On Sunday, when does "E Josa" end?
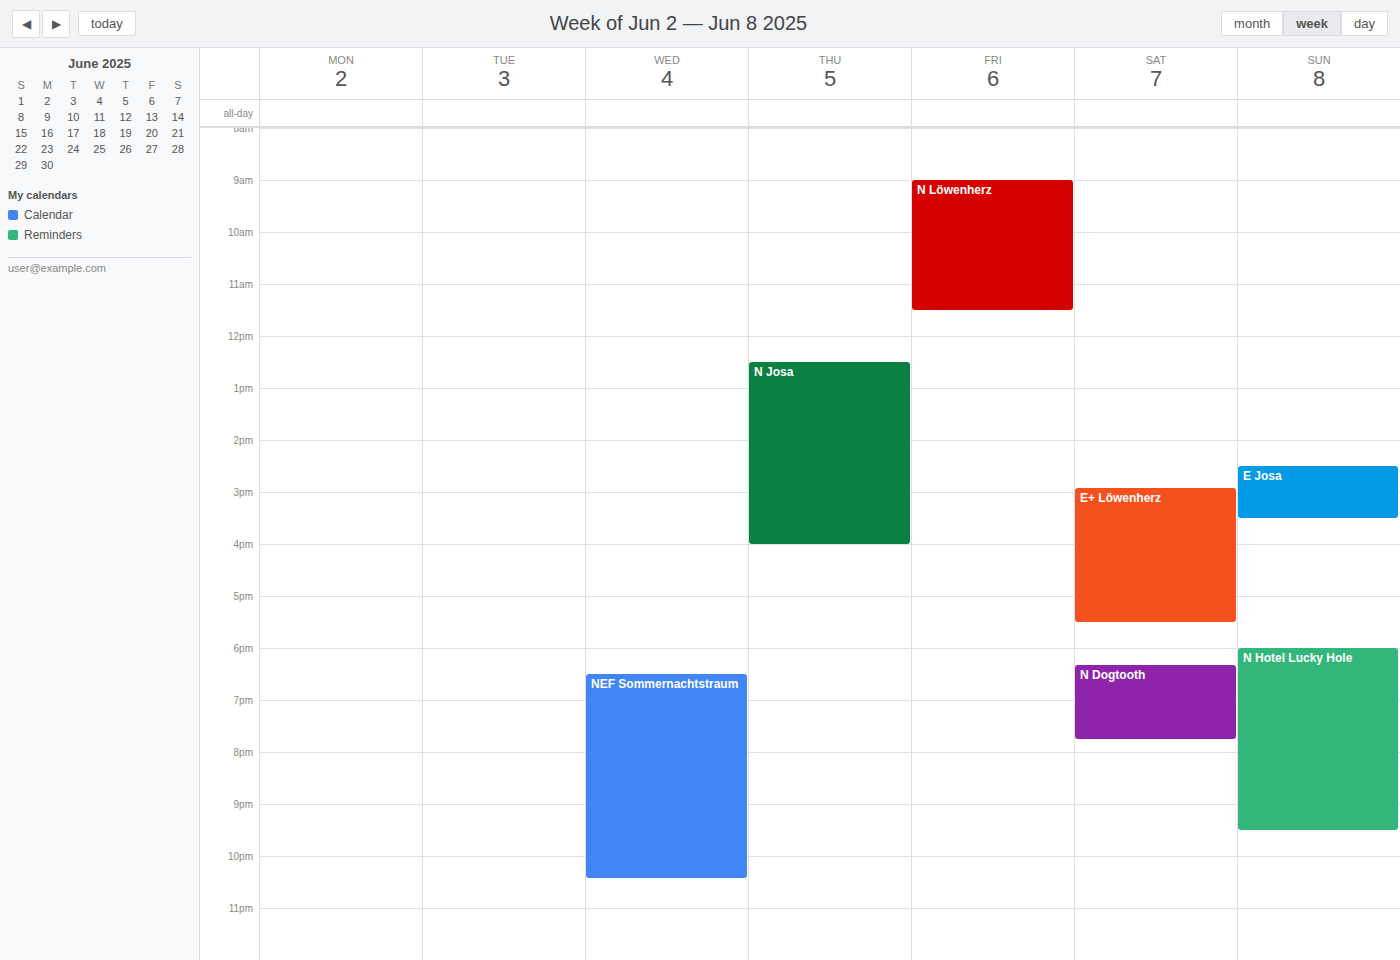
3:30 PM